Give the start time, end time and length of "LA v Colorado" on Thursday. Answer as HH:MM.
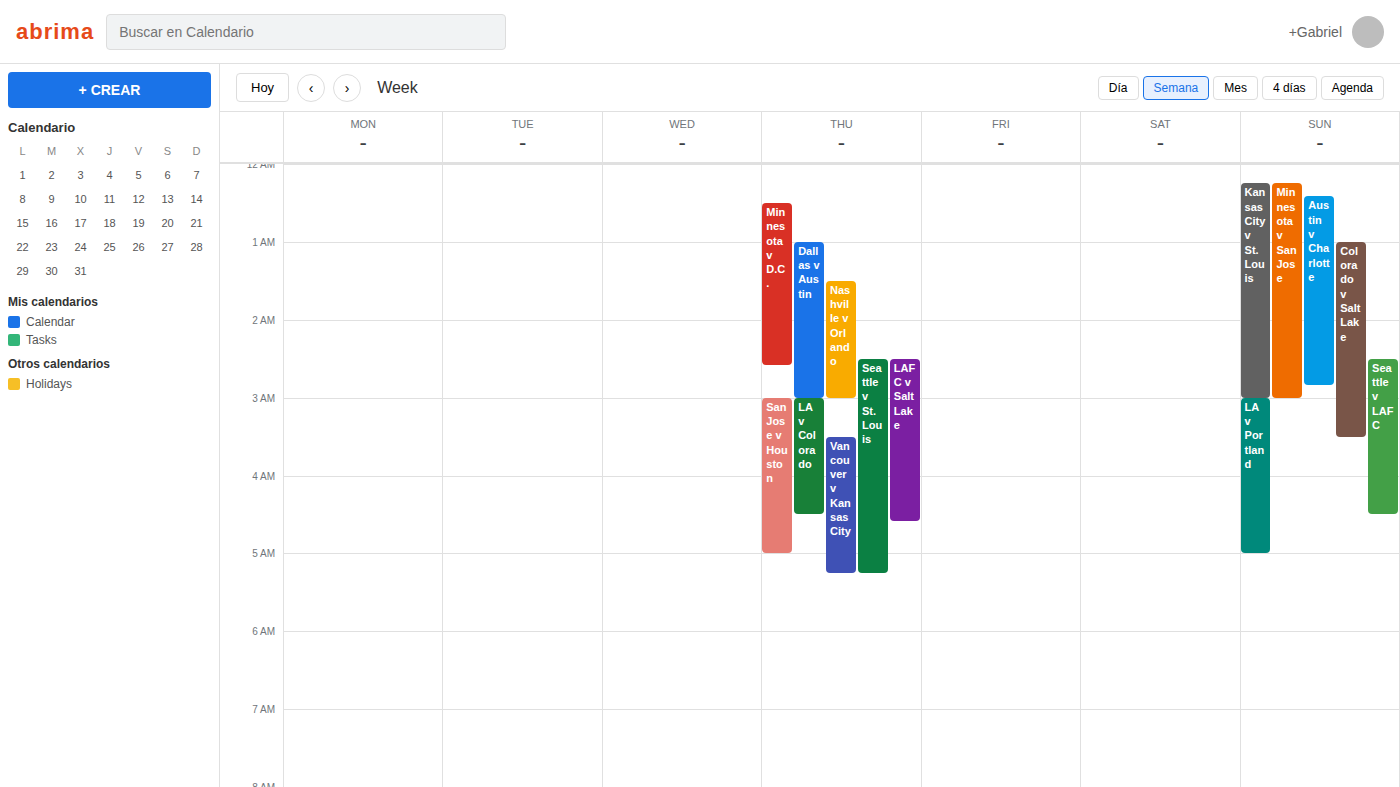
03:00 to 04:30, 1 hour 30 minutes